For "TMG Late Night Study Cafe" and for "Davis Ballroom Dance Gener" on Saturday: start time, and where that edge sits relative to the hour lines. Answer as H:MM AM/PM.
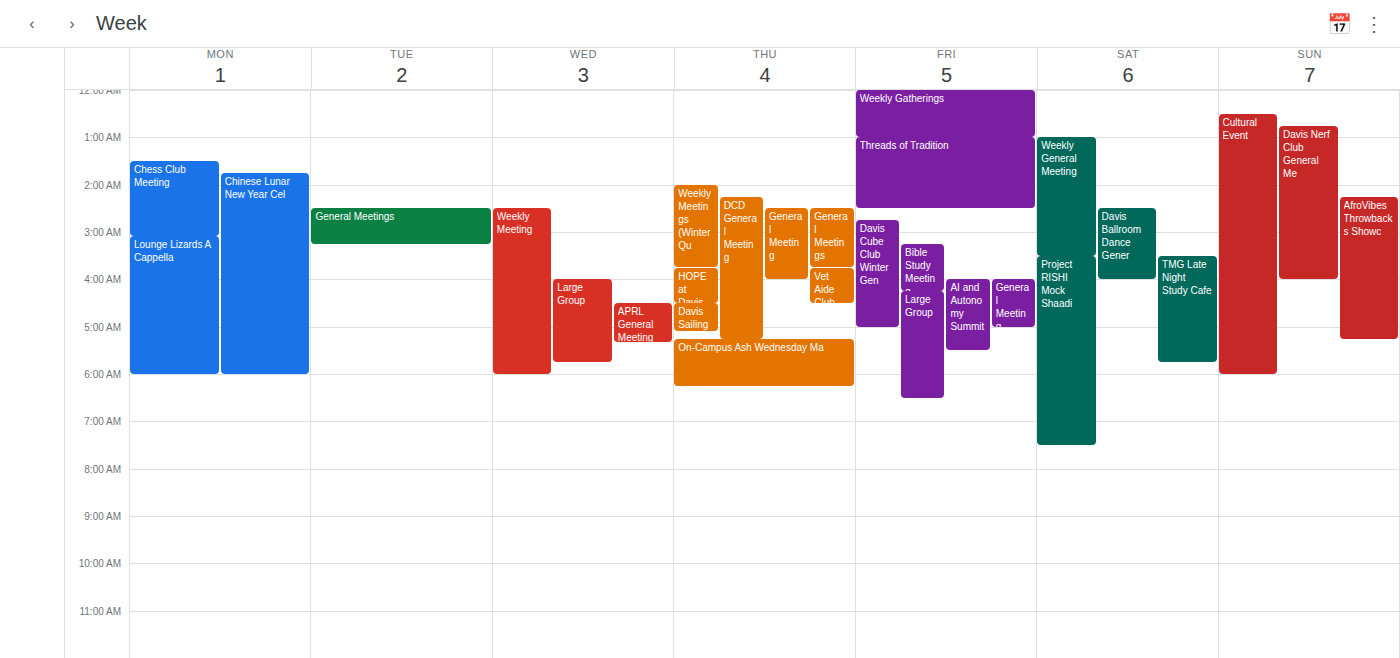
"TMG Late Night Study Cafe": 3:30 AM, halfway between the 3 AM and 4 AM lines. "Davis Ballroom Dance Gener": 2:30 AM, halfway between the 2 AM and 3 AM lines.